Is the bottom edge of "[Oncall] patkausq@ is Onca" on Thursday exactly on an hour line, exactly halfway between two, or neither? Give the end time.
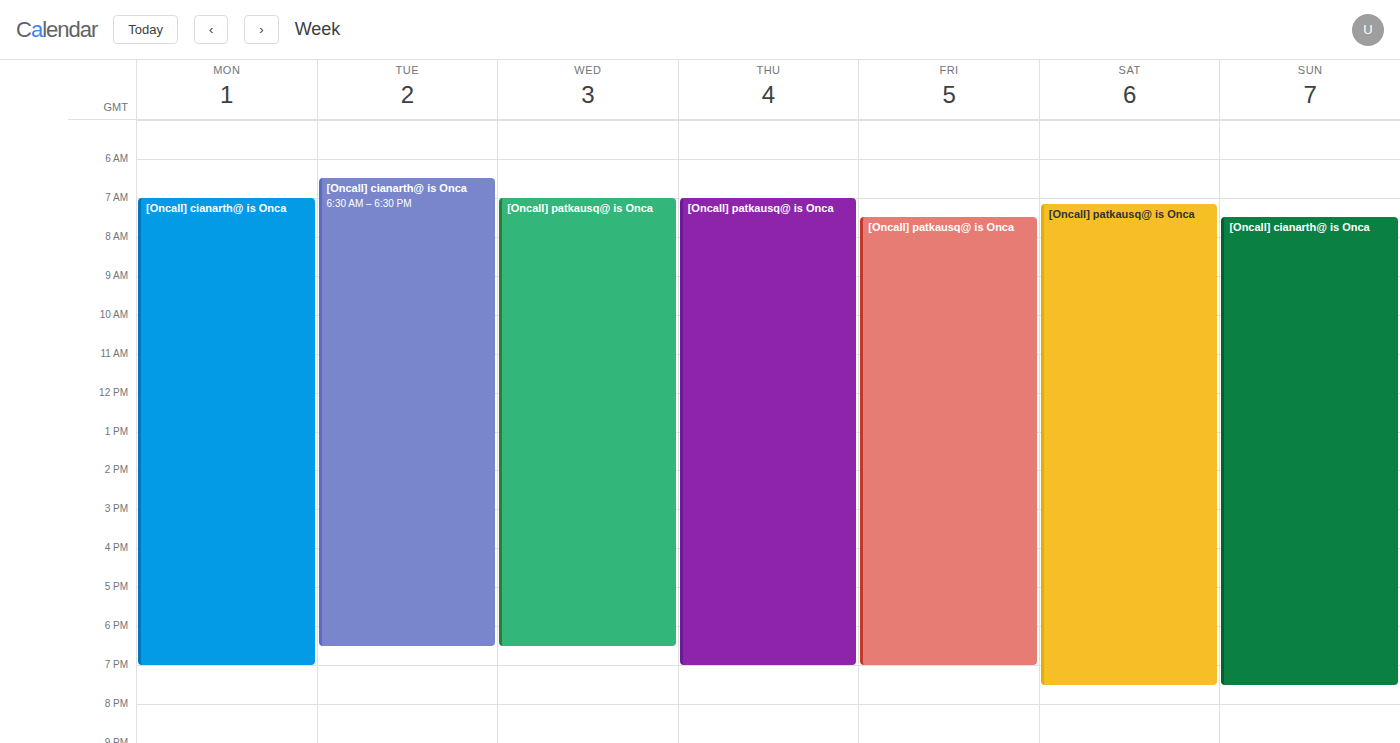
7:00 PM -- exactly on the 7 PM line.